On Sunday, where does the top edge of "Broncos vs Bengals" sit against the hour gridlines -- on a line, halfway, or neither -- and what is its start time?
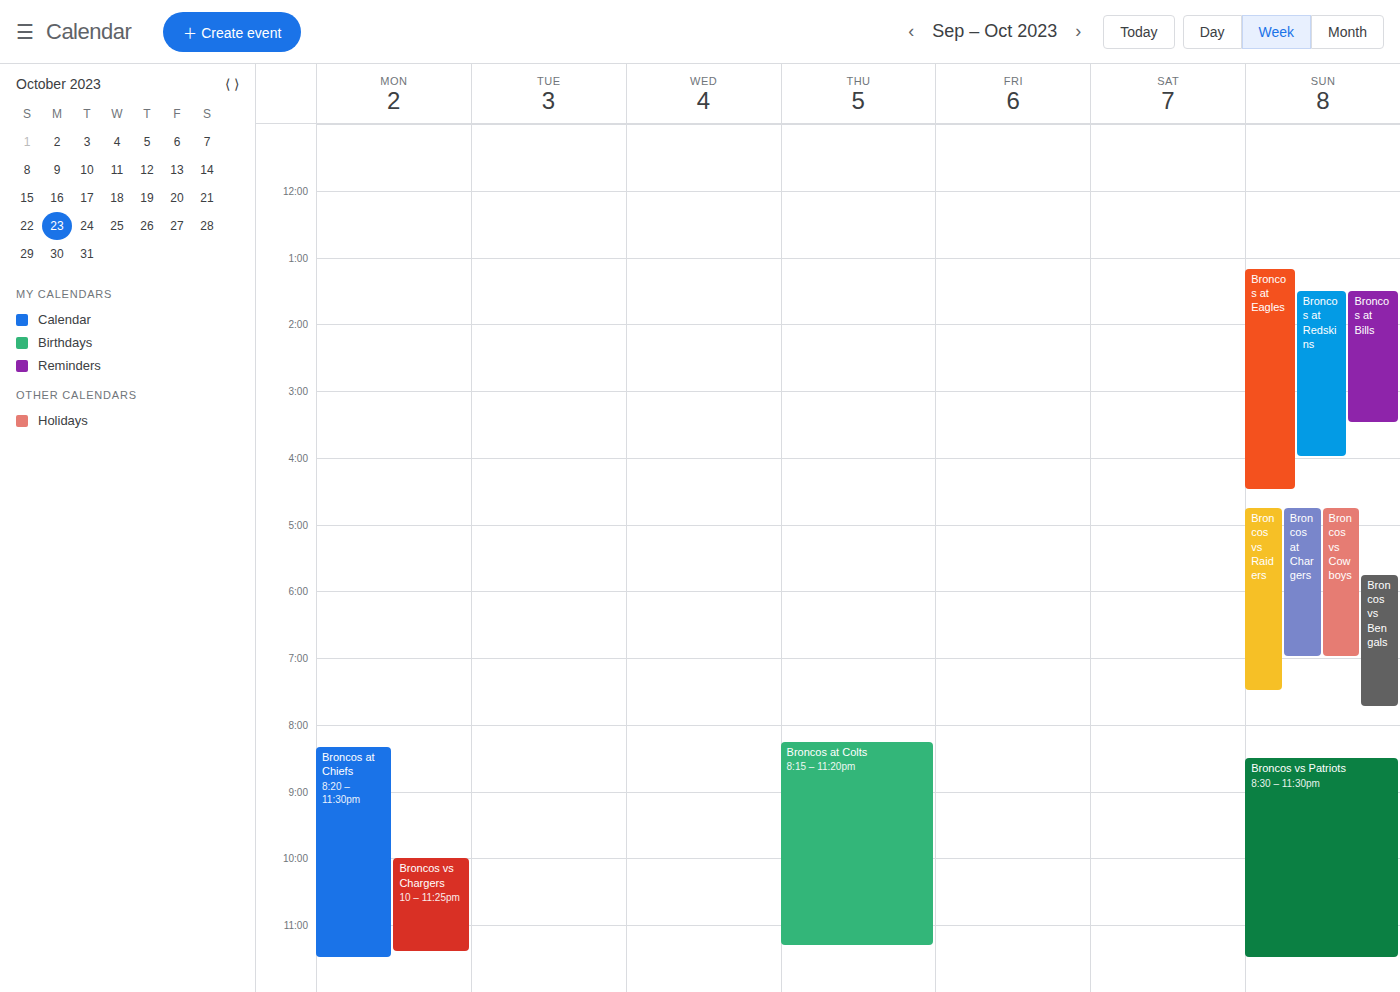
5:45 PM -- neither: three quarters of the way from the 5 PM line to the 6 PM line.